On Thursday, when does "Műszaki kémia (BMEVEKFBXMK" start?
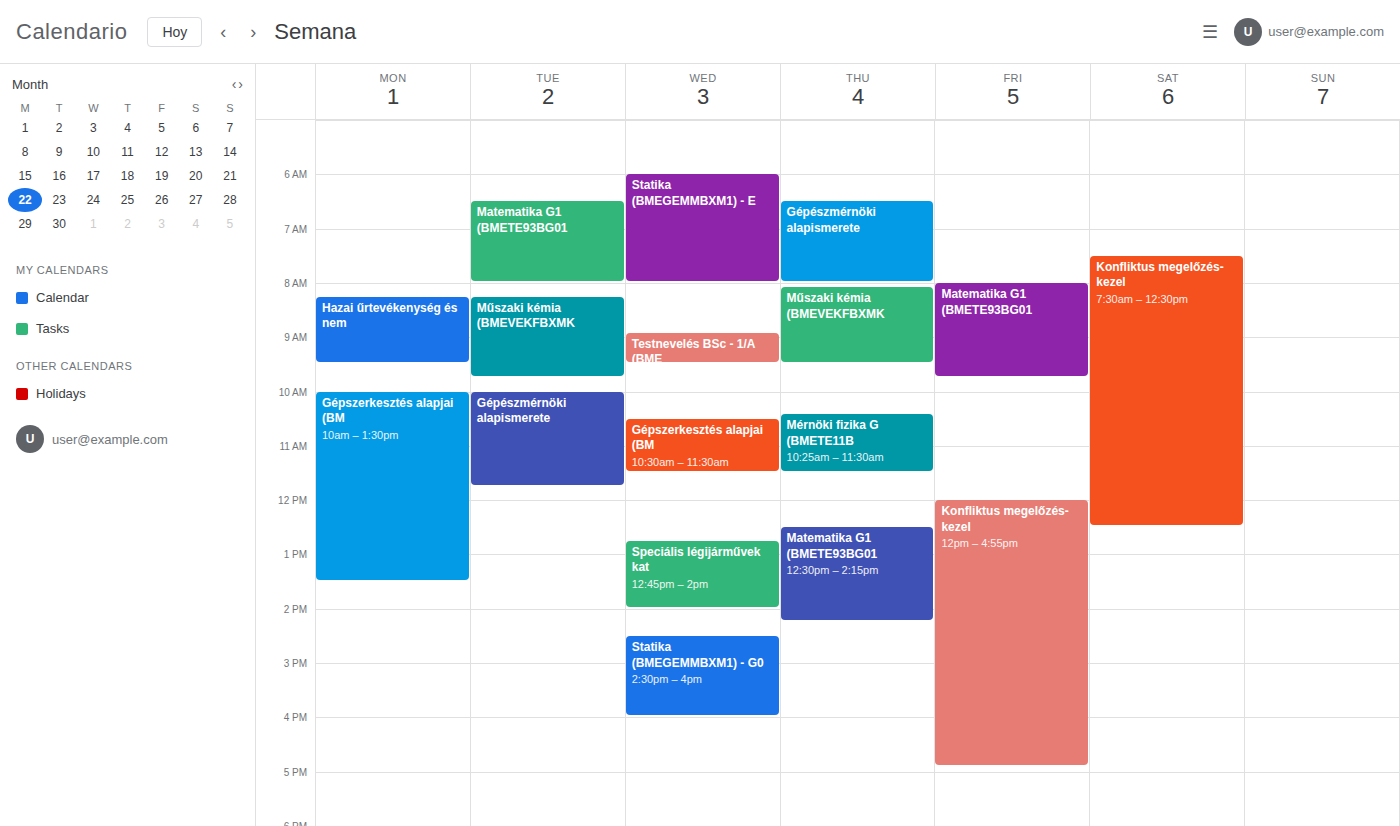
08:05